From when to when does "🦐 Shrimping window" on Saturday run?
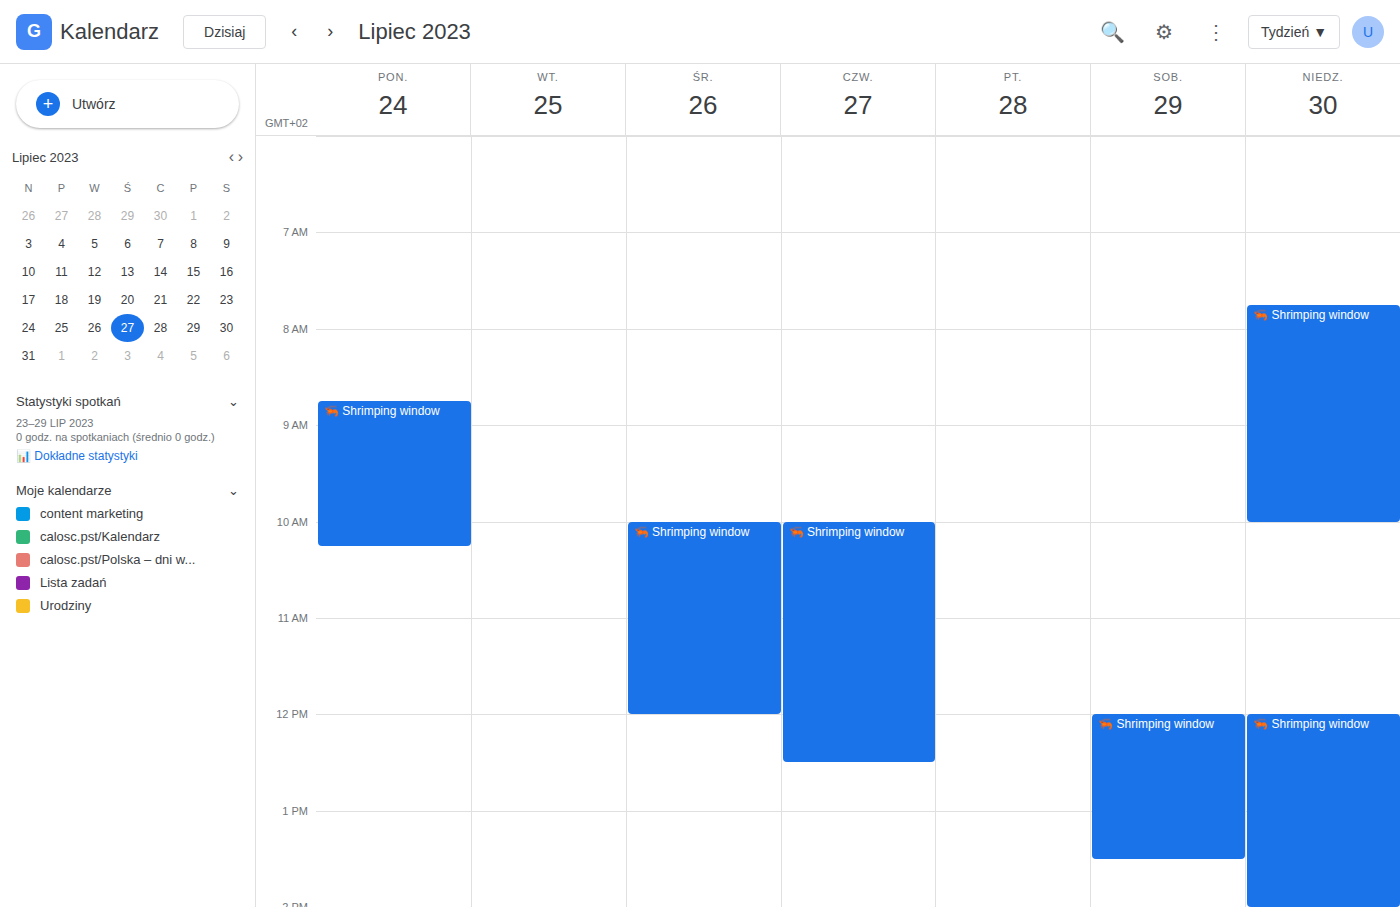
12:00 PM to 1:30 PM